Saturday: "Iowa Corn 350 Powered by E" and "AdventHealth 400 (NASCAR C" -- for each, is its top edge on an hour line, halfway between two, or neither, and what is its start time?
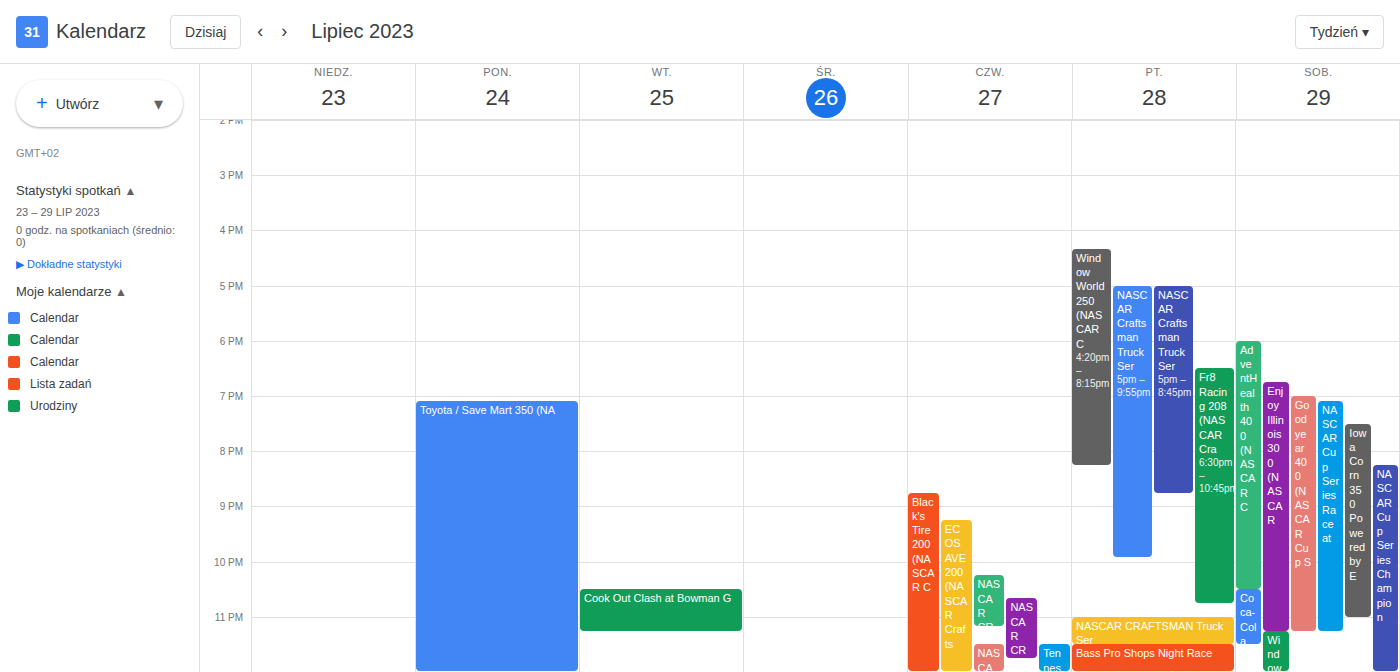
"Iowa Corn 350 Powered by E": 7:30 PM, halfway between the 7 PM and 8 PM lines. "AdventHealth 400 (NASCAR C": 6:00 PM, exactly on the 6 PM line.